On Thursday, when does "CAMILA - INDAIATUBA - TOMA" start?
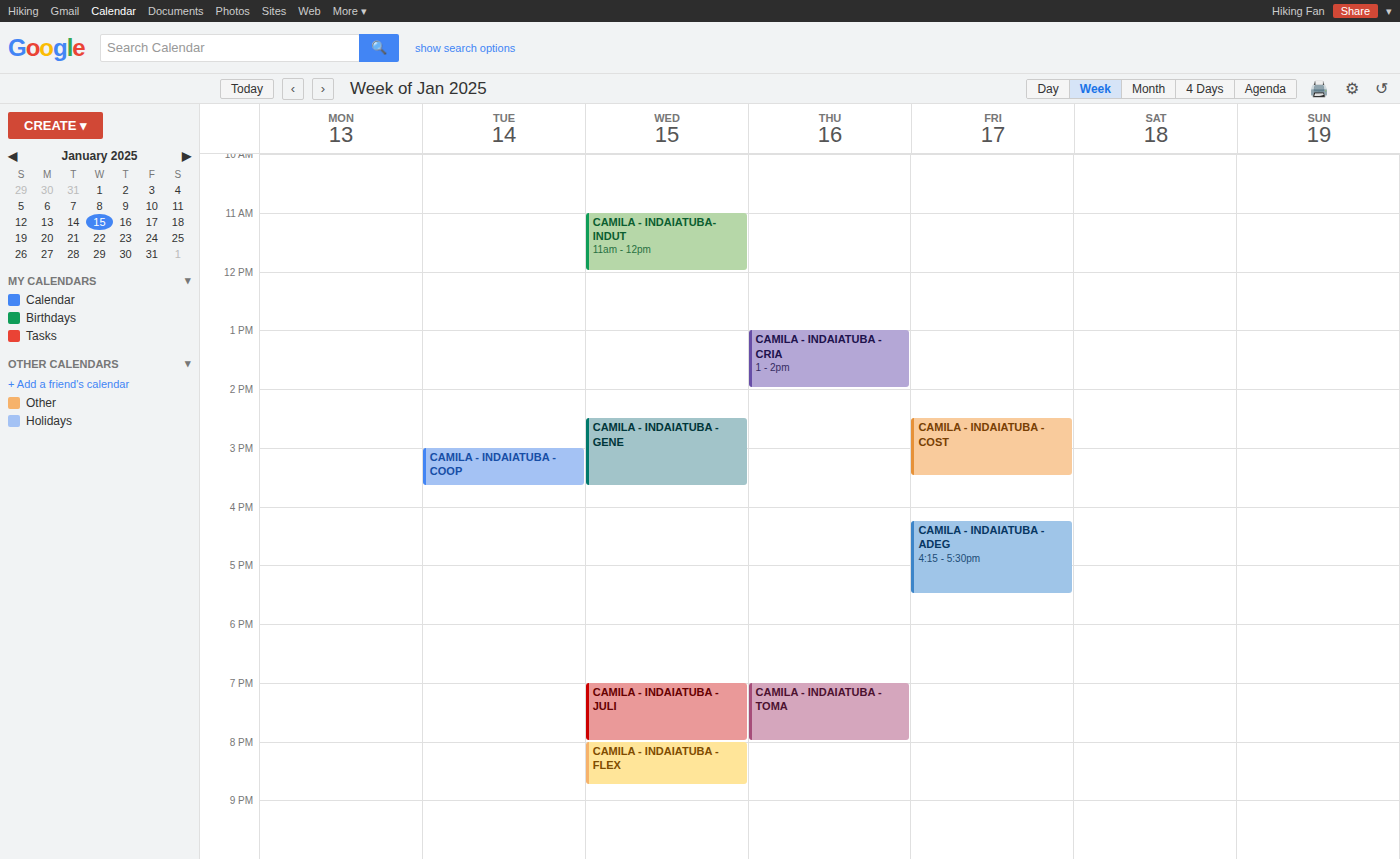
7:00 PM